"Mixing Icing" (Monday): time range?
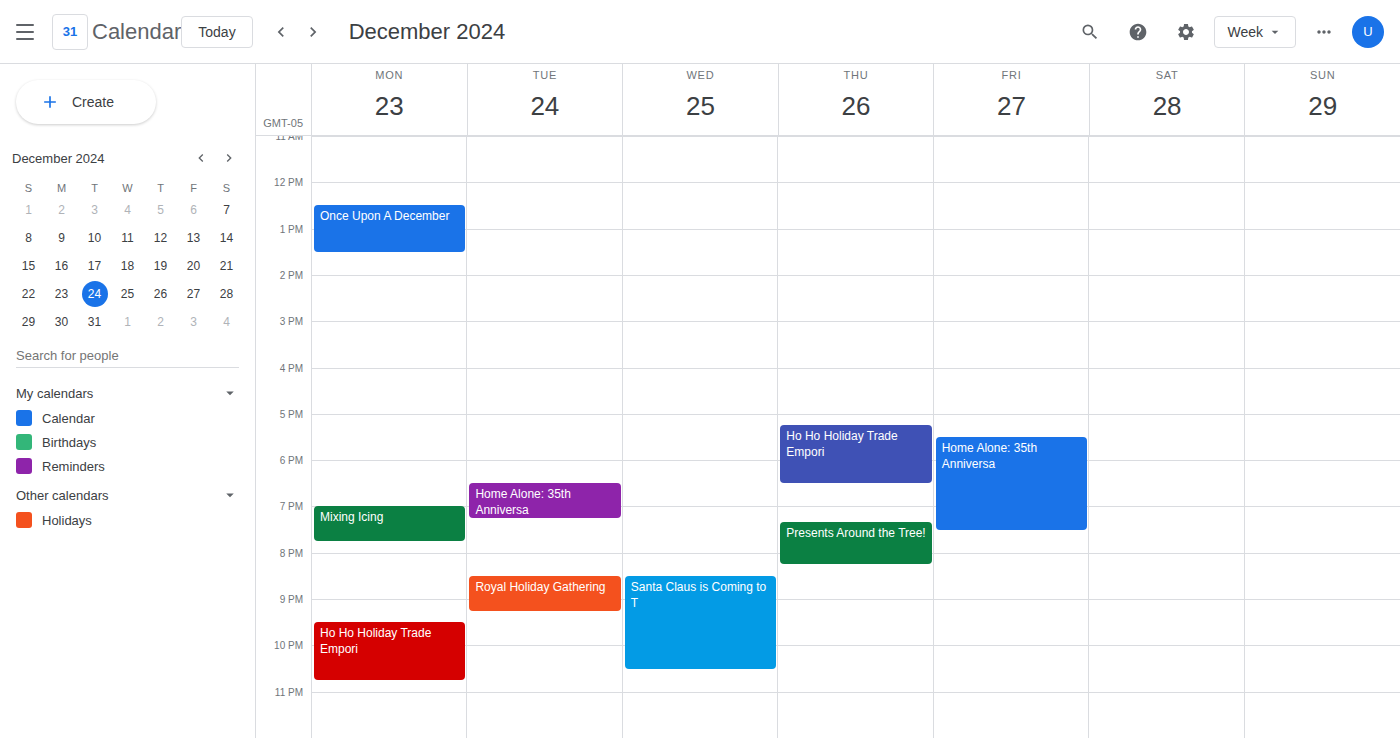
7:00 PM to 7:45 PM